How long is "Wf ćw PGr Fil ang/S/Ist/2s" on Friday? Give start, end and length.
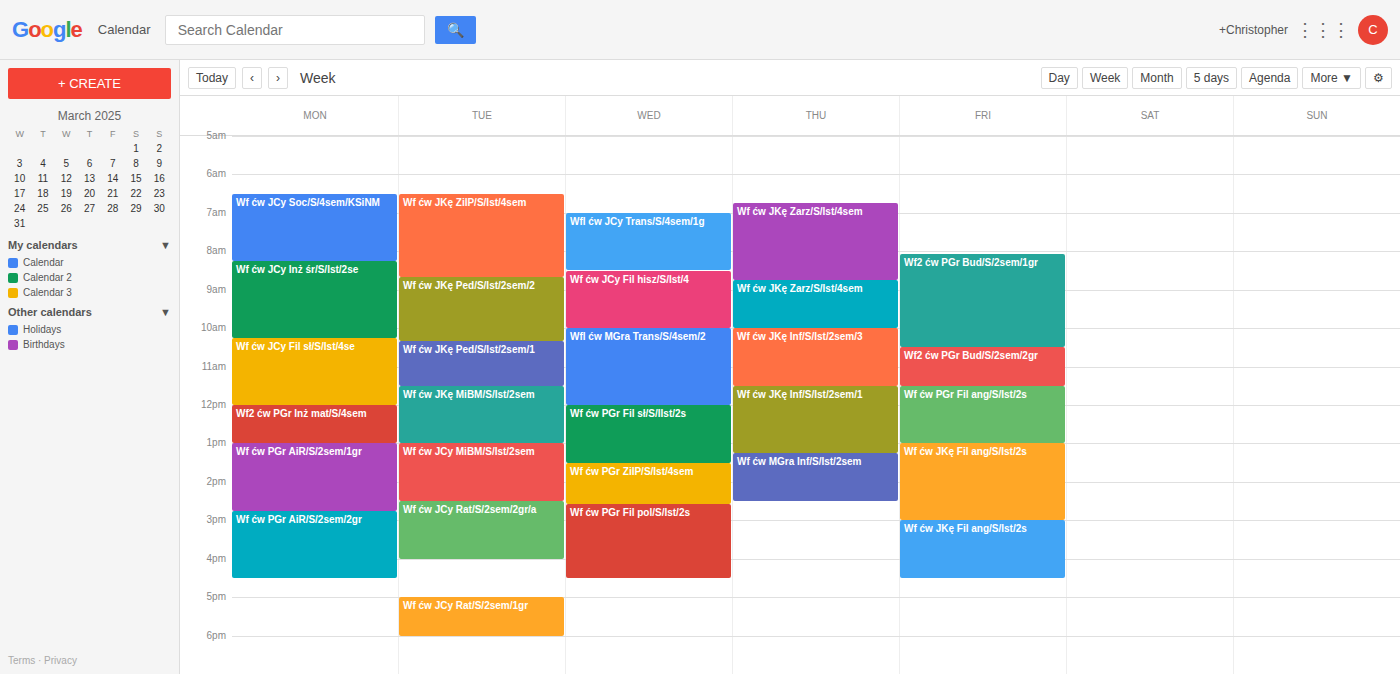
11:30 AM to 1:00 PM, 1 hour 30 minutes